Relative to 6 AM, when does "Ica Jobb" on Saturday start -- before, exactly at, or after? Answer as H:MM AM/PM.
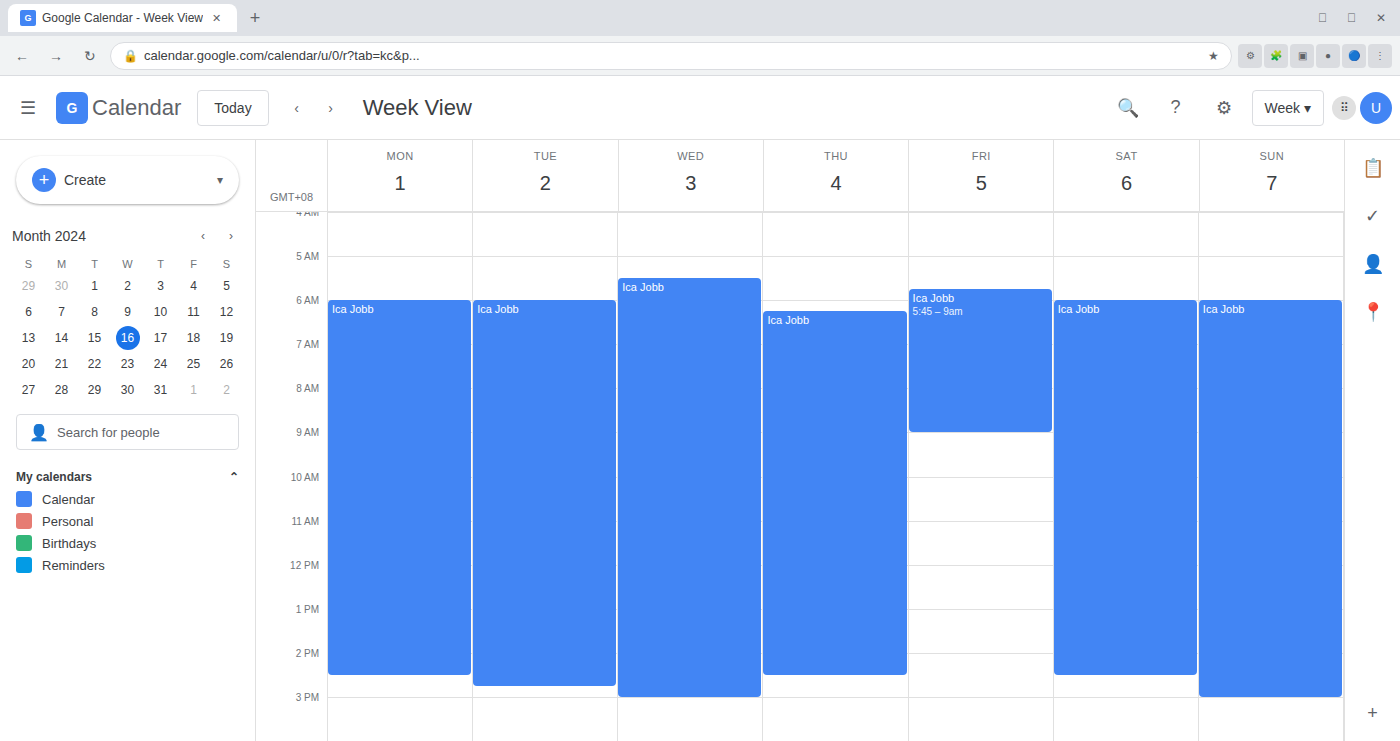
6:00 AM -- exactly at 6 AM, on the 6 AM line.